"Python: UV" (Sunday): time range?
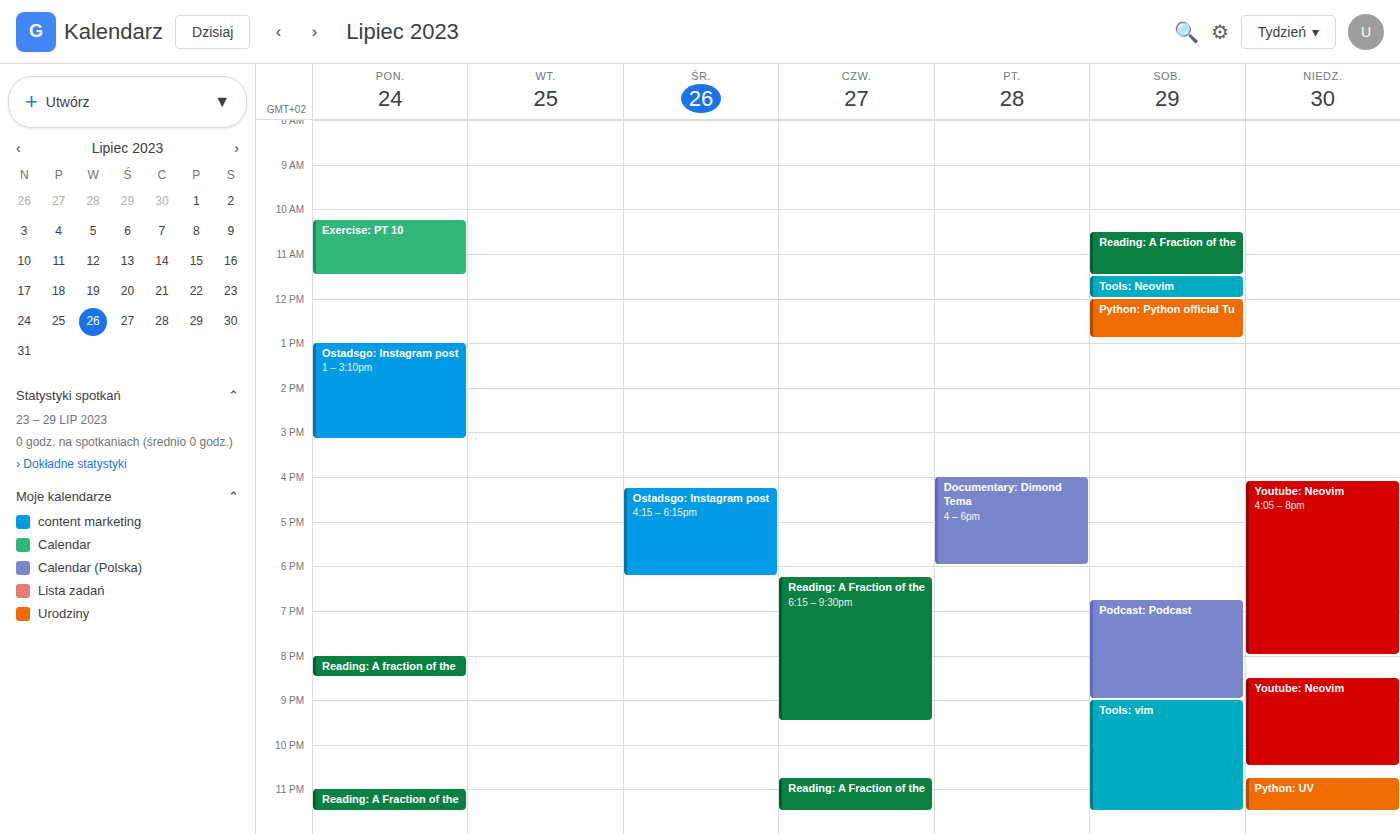
10:45 PM to 11:30 PM